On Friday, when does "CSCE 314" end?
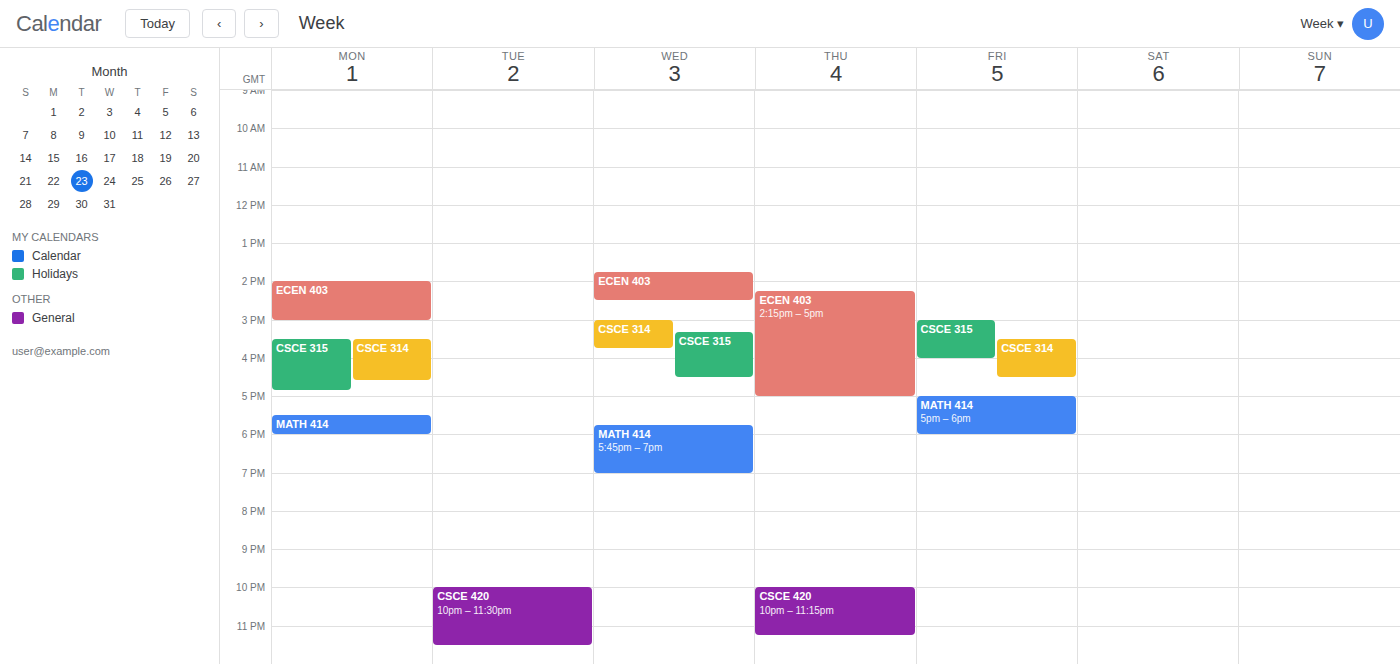
4:30 PM